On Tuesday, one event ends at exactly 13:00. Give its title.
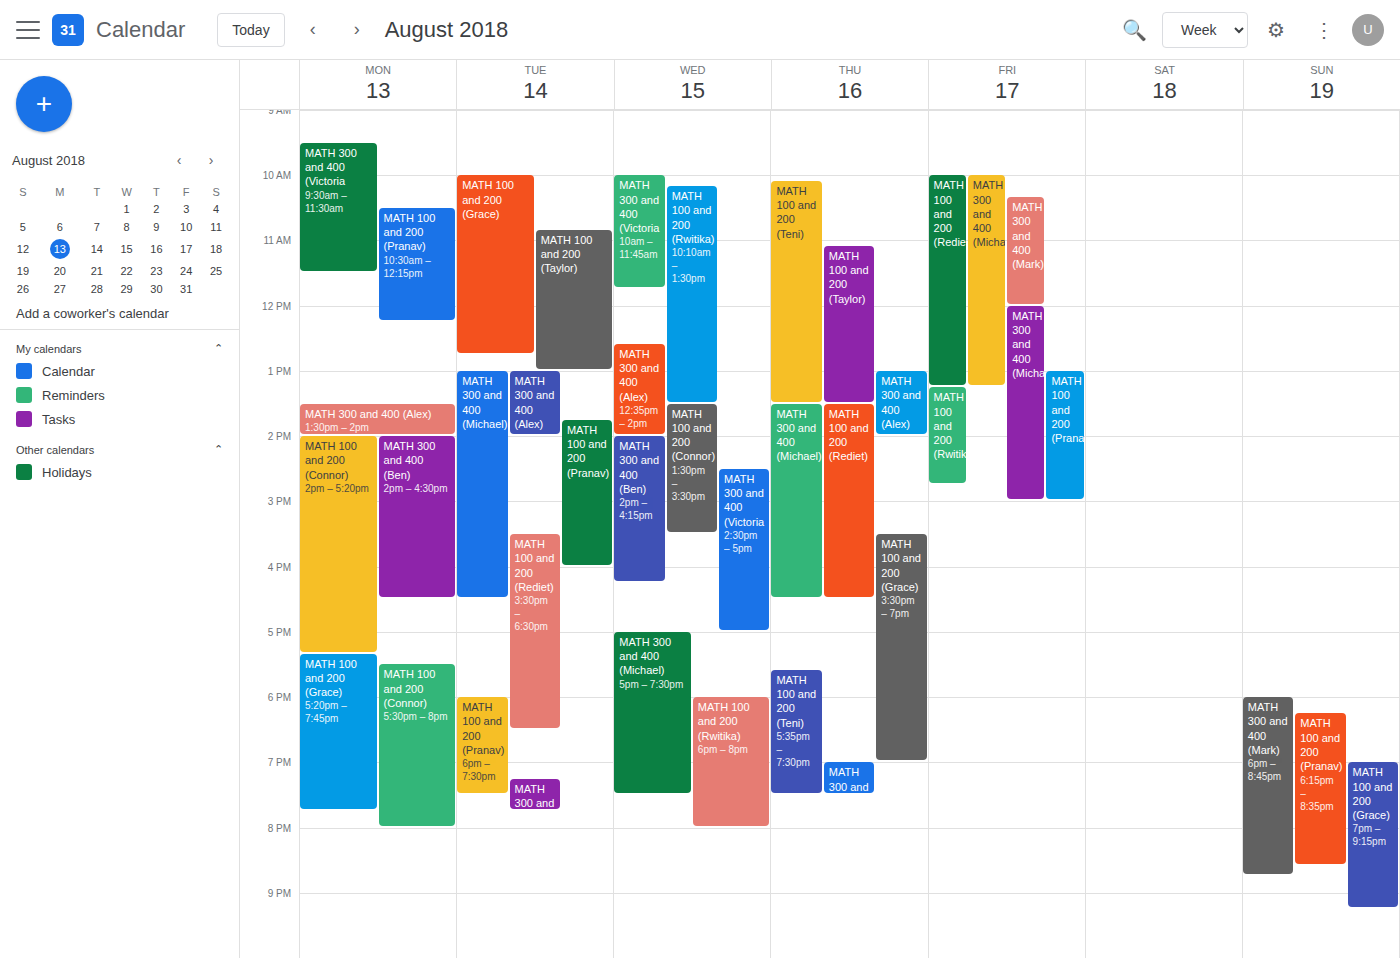
"MATH 100 and 200 (Taylor)"